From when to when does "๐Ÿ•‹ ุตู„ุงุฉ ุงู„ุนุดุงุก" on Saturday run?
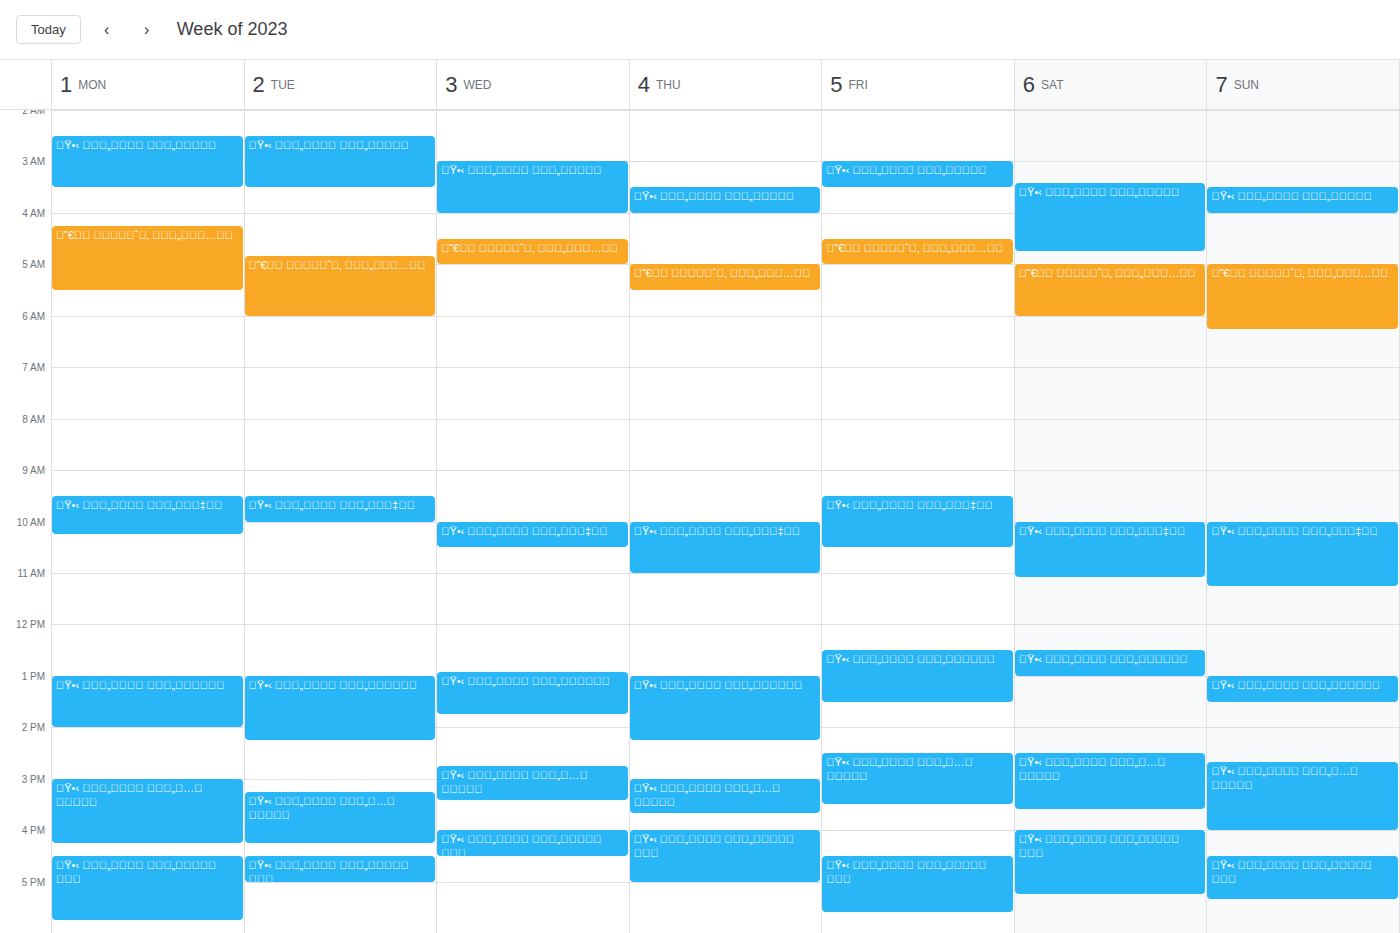
4:00 PM to 5:15 PM